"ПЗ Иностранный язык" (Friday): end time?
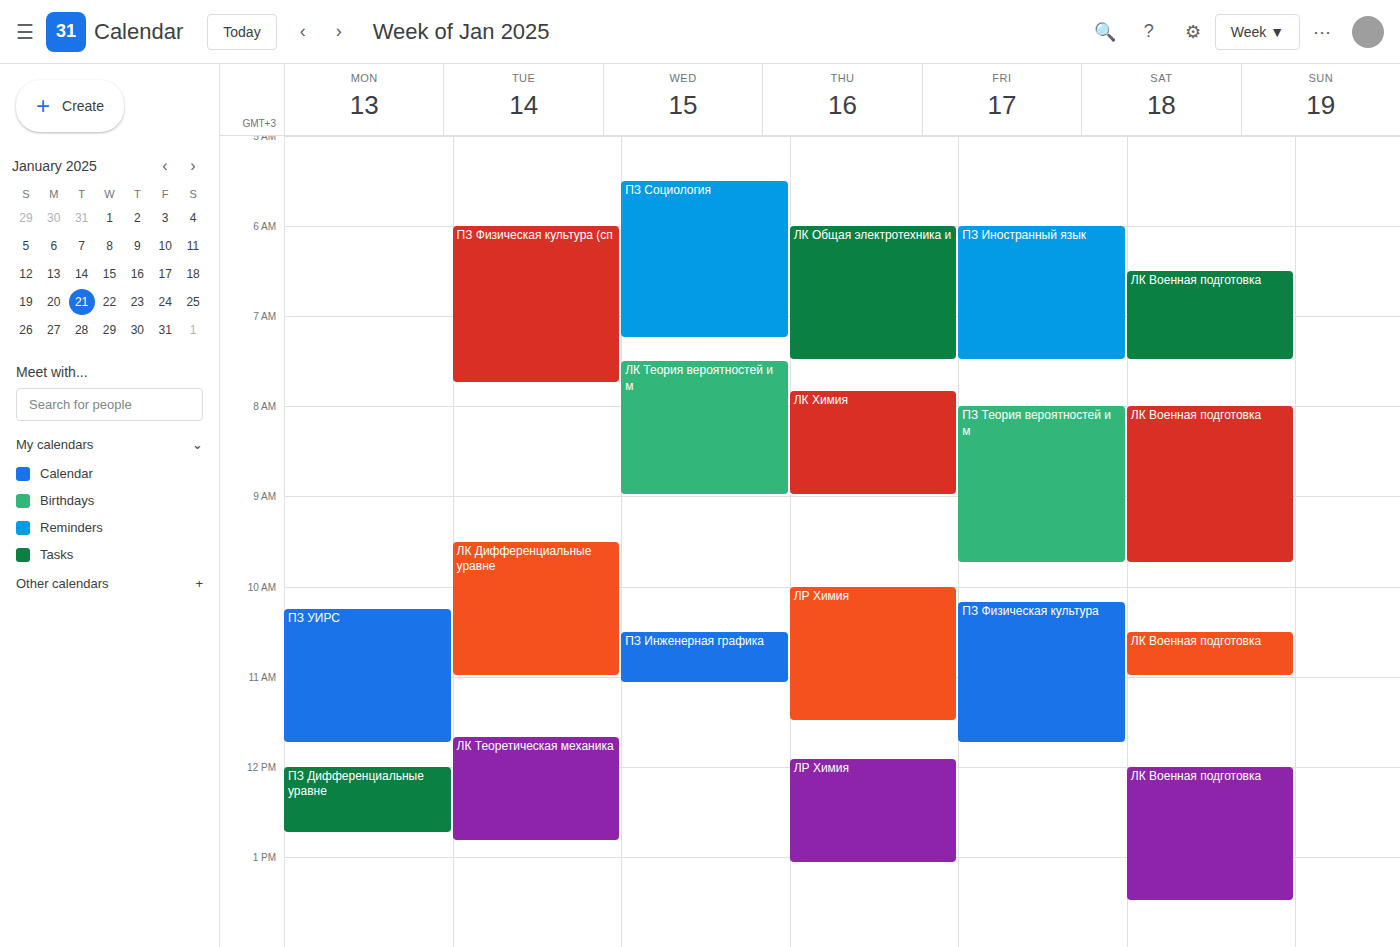
7:30 AM